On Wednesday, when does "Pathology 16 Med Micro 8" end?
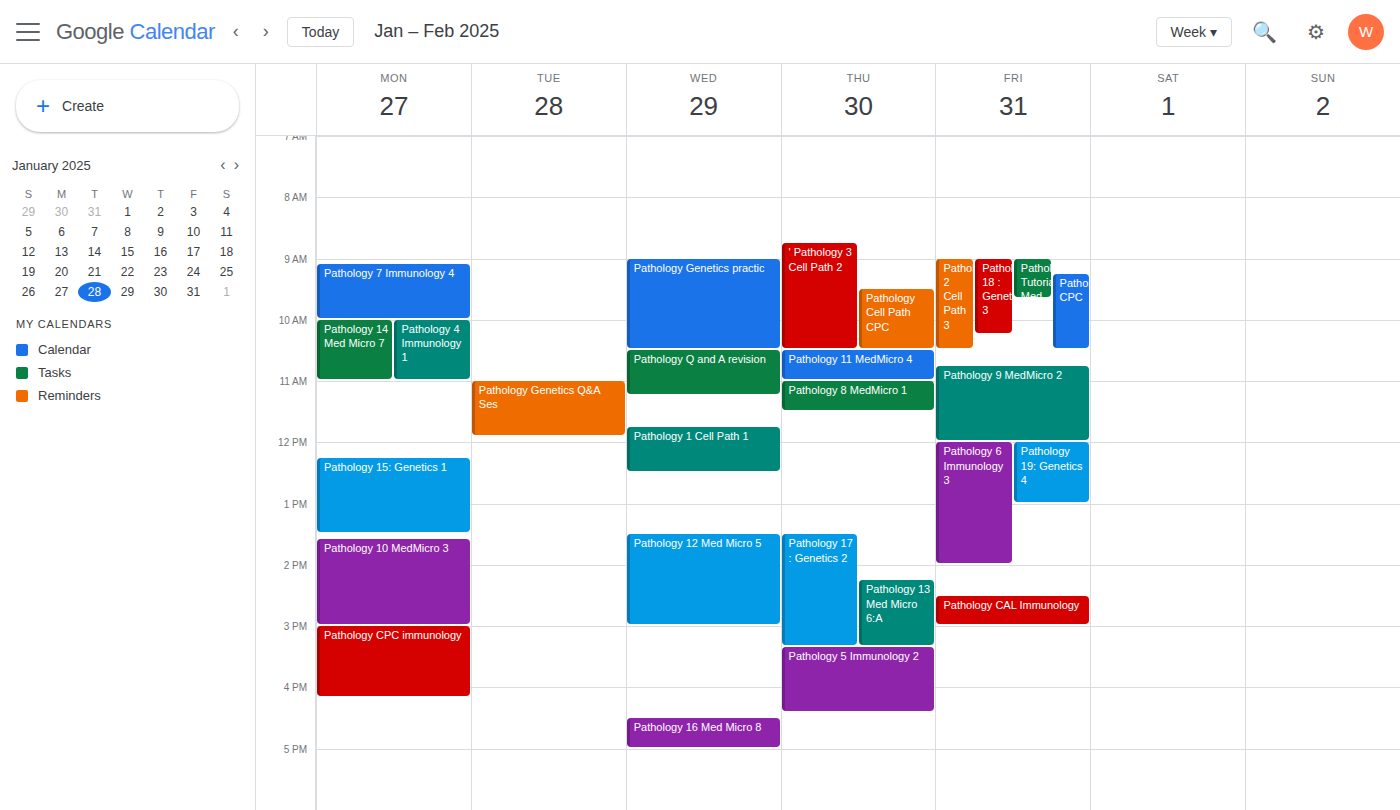
5:00 PM